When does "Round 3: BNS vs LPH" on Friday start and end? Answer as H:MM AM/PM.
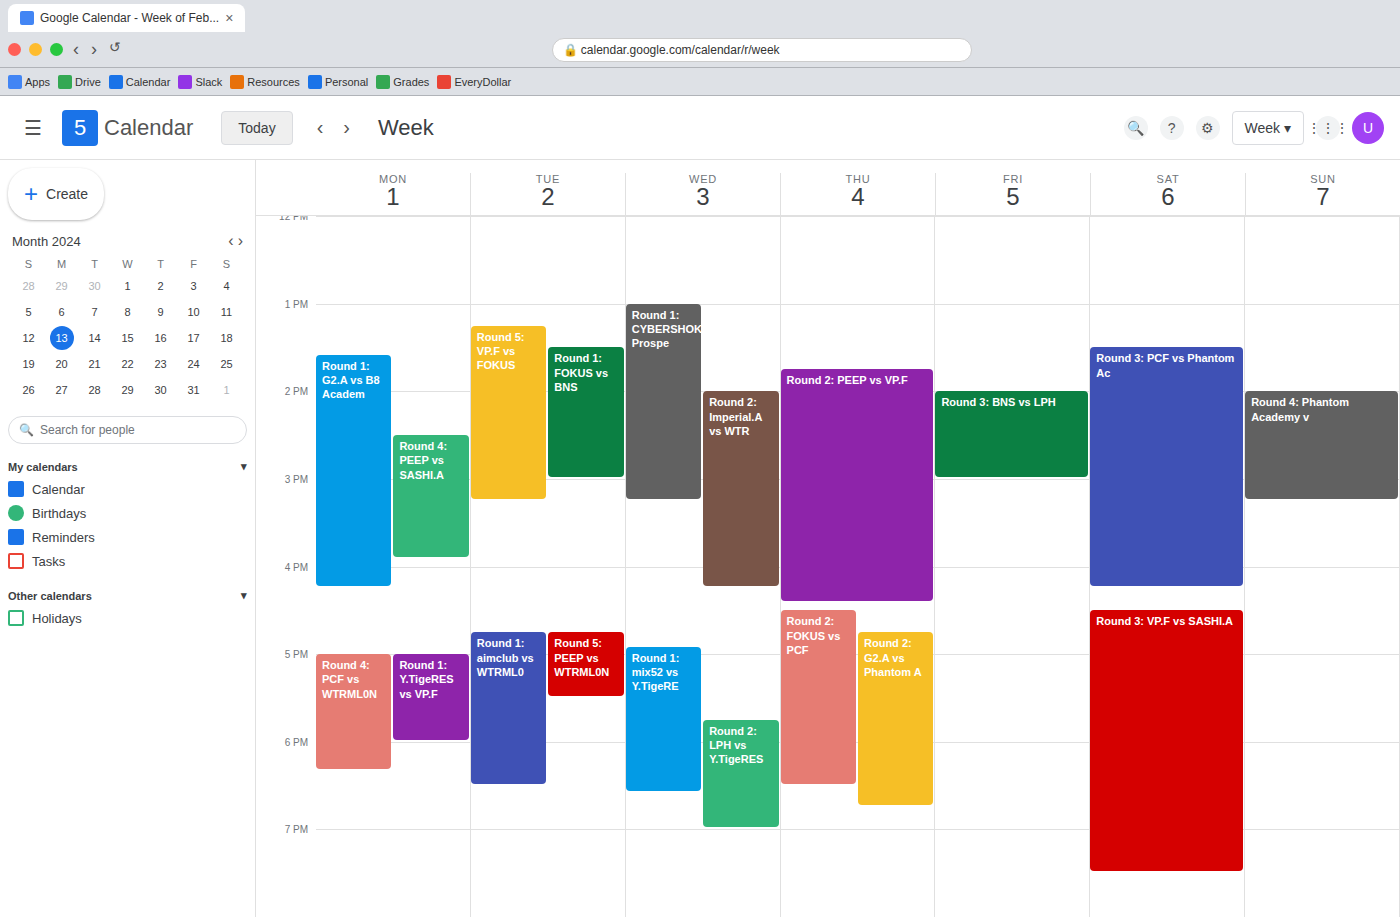
2:00 PM to 3:00 PM